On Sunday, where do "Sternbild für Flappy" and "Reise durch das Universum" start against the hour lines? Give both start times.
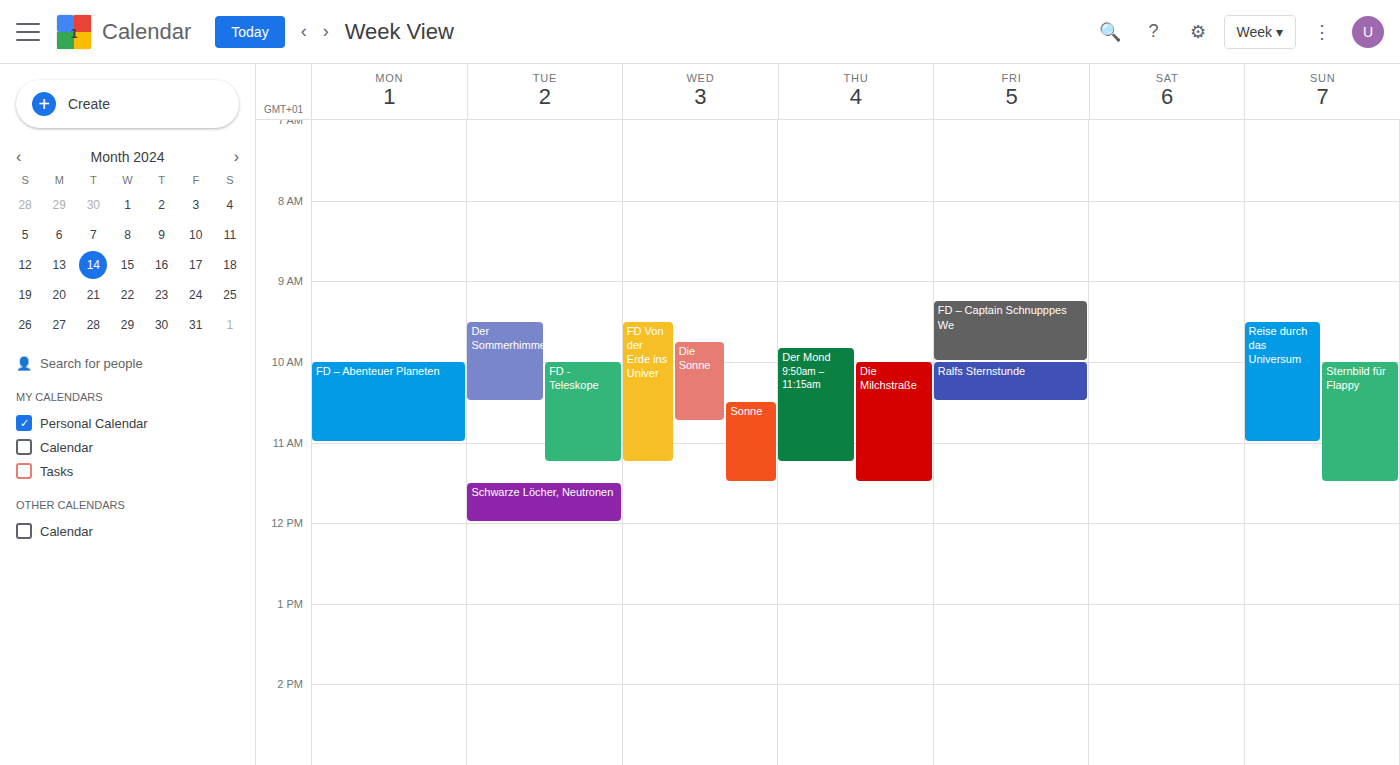
"Sternbild für Flappy": 10:00 AM, exactly on the 10 AM line. "Reise durch das Universum": 9:30 AM, halfway between the 9 AM and 10 AM lines.